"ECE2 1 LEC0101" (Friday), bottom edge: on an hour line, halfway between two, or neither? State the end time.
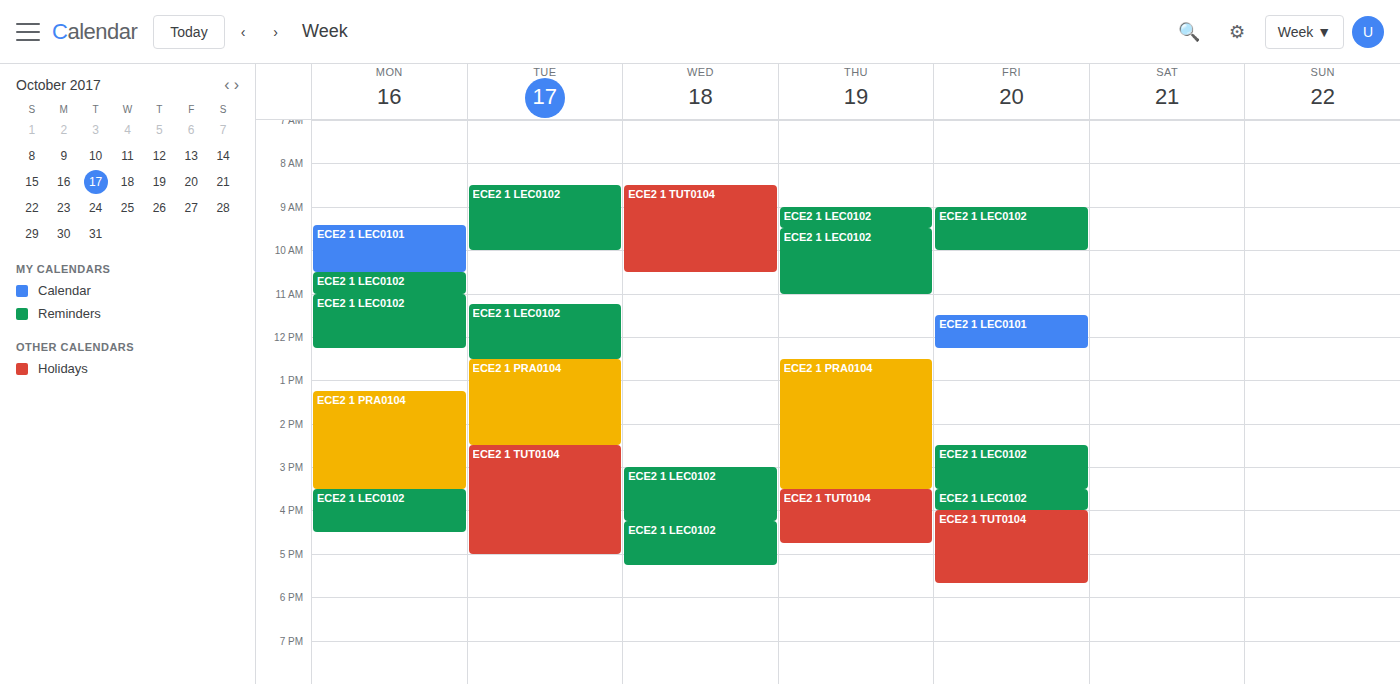
12:15 -- neither: a quarter of the way from the 12:00 line to the 13:00 line.